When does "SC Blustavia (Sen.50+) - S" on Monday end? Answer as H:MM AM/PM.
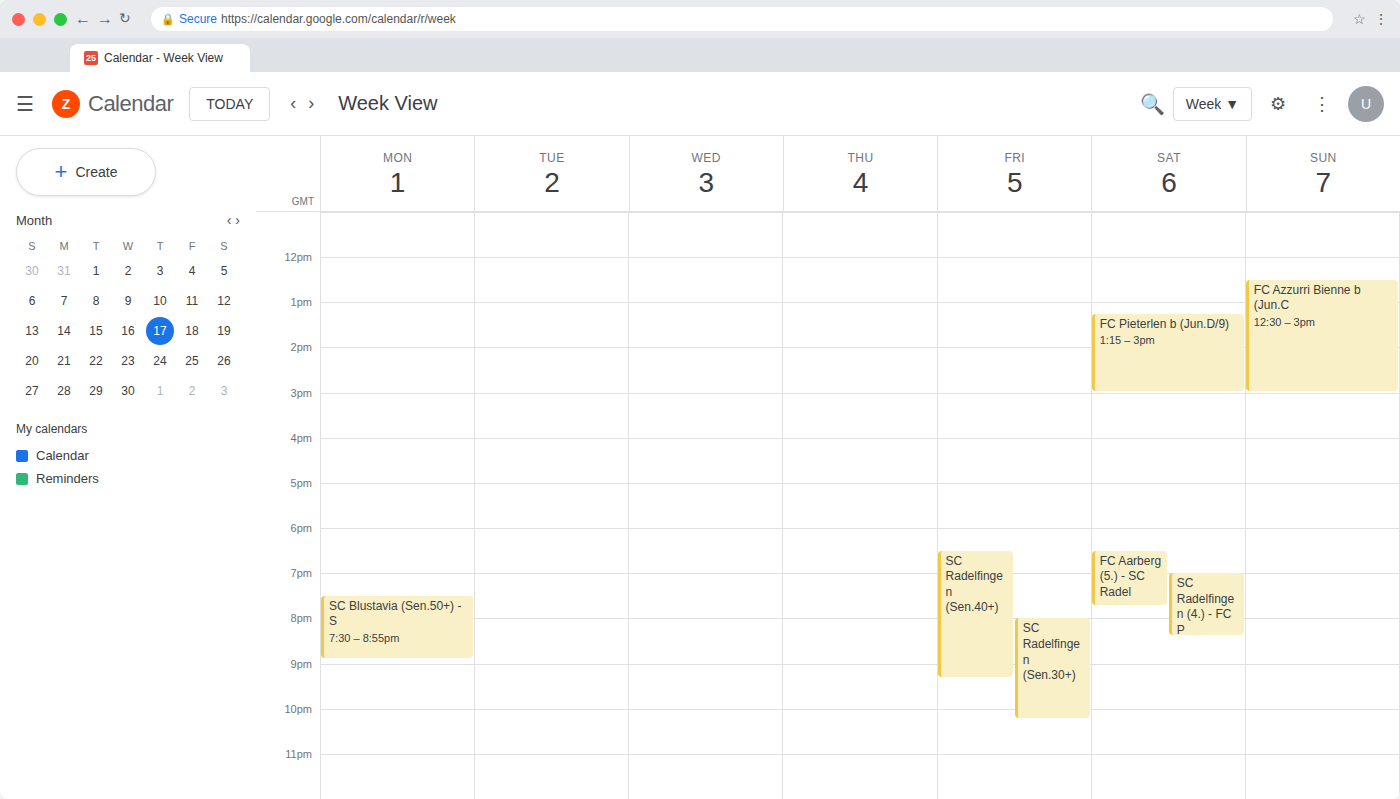
8:55 PM